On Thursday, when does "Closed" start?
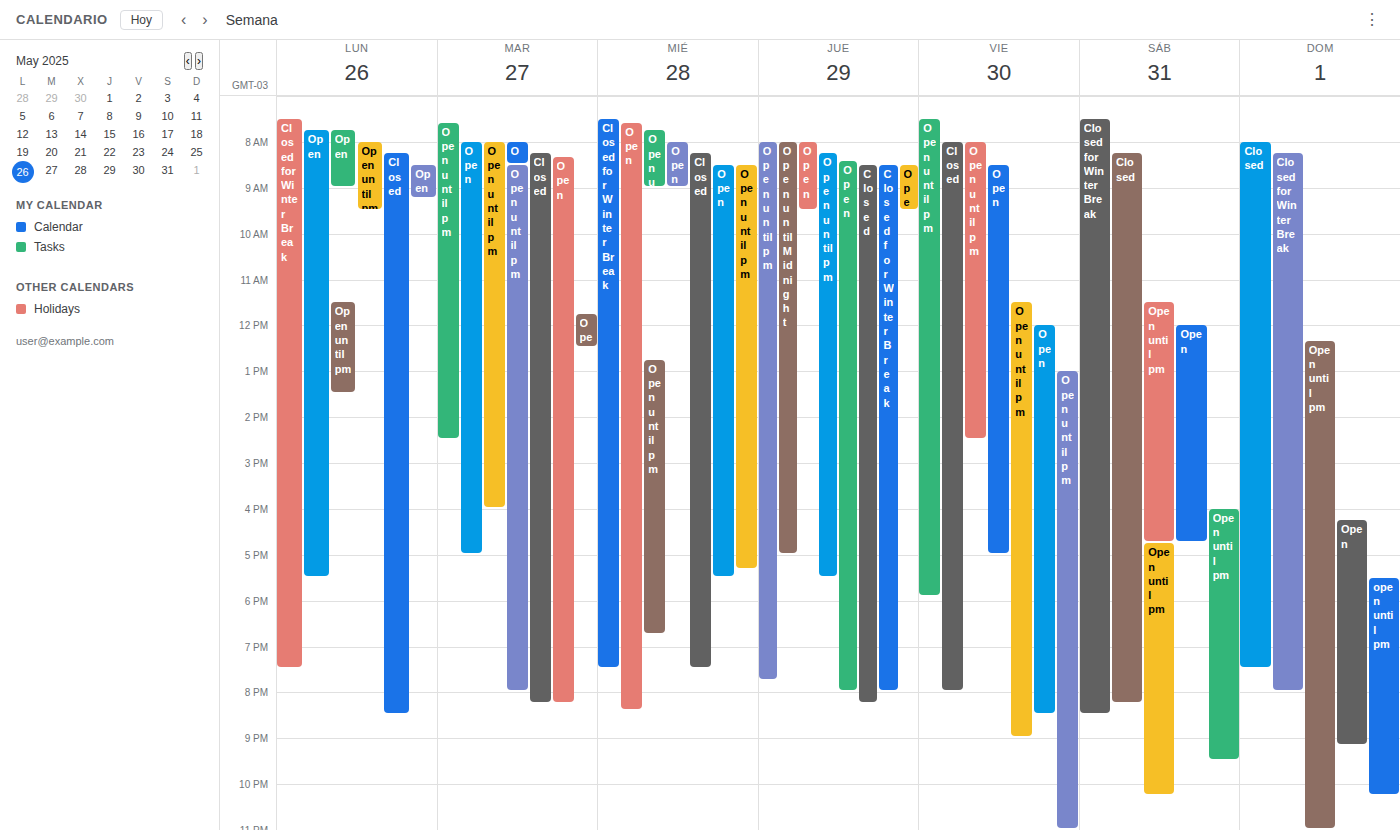
08:30